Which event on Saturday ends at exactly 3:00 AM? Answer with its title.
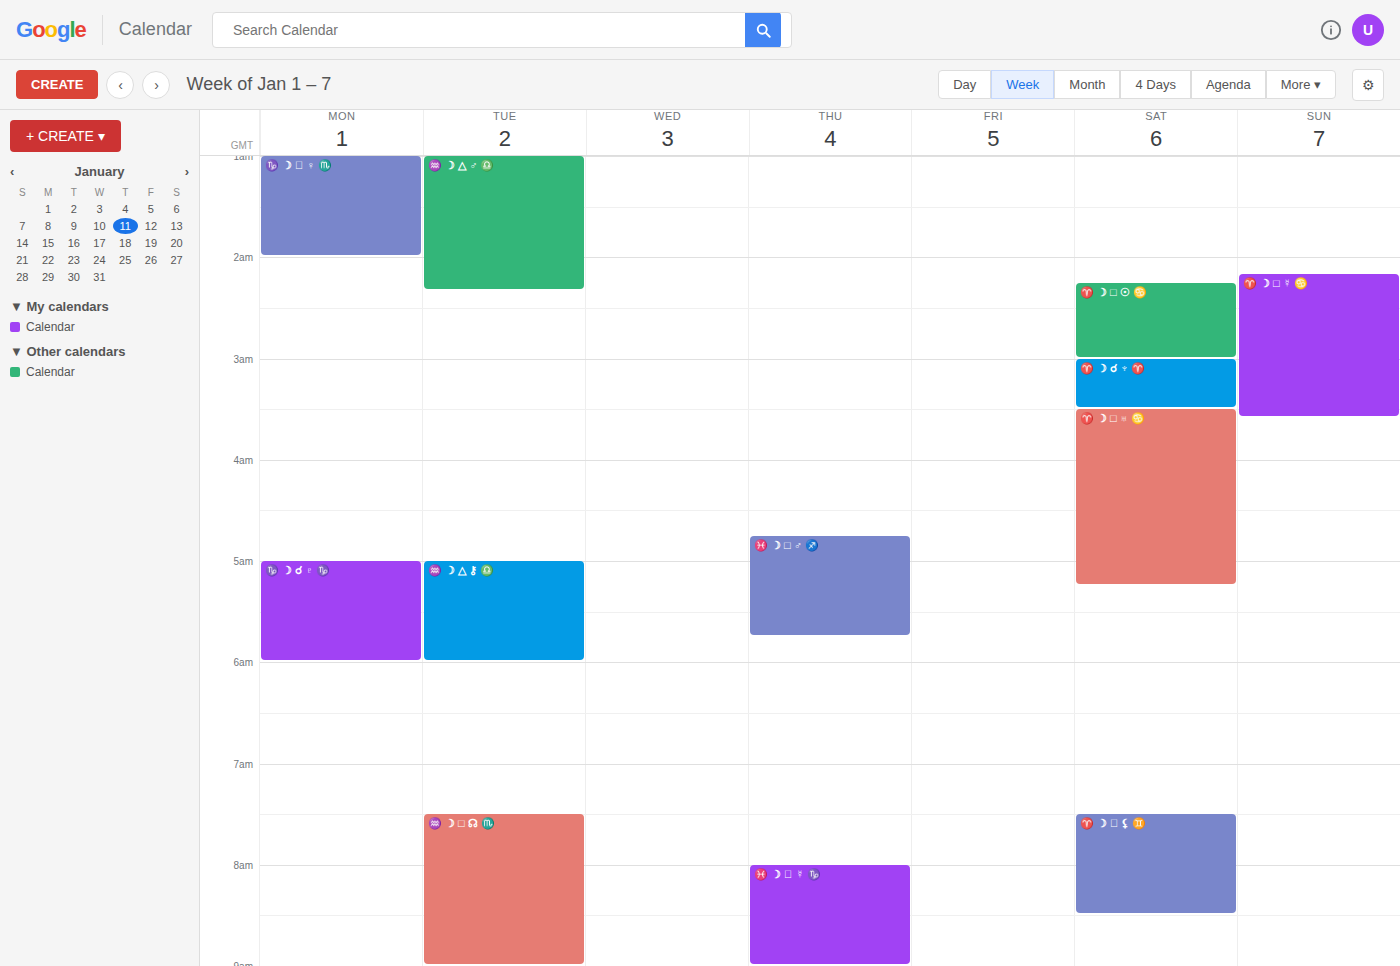
"♈️ ☽ □ ☉ ♋️"